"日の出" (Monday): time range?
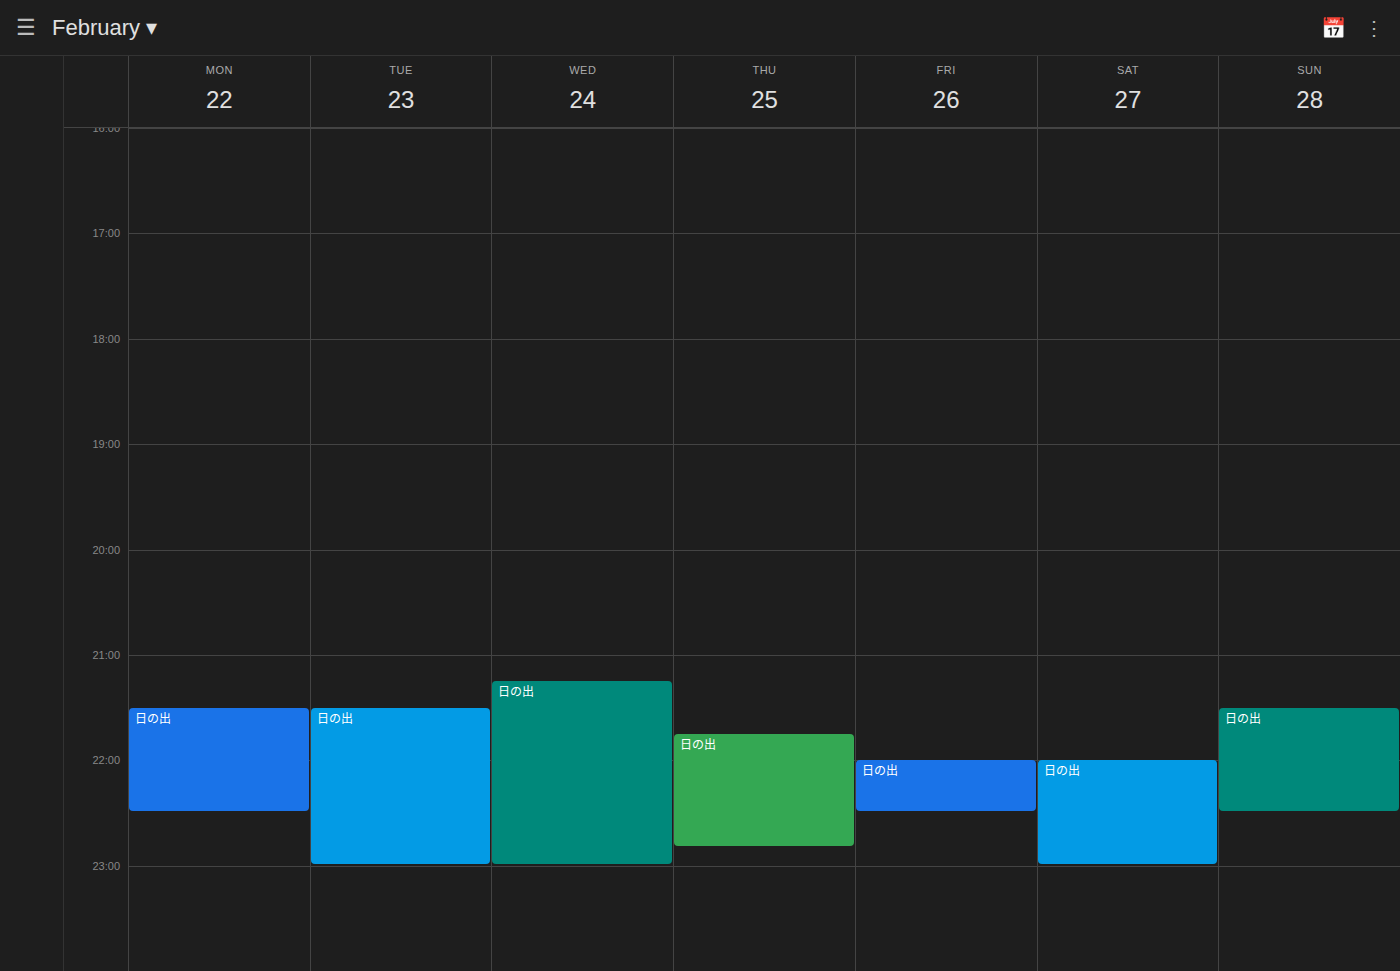
9:30 PM to 10:30 PM